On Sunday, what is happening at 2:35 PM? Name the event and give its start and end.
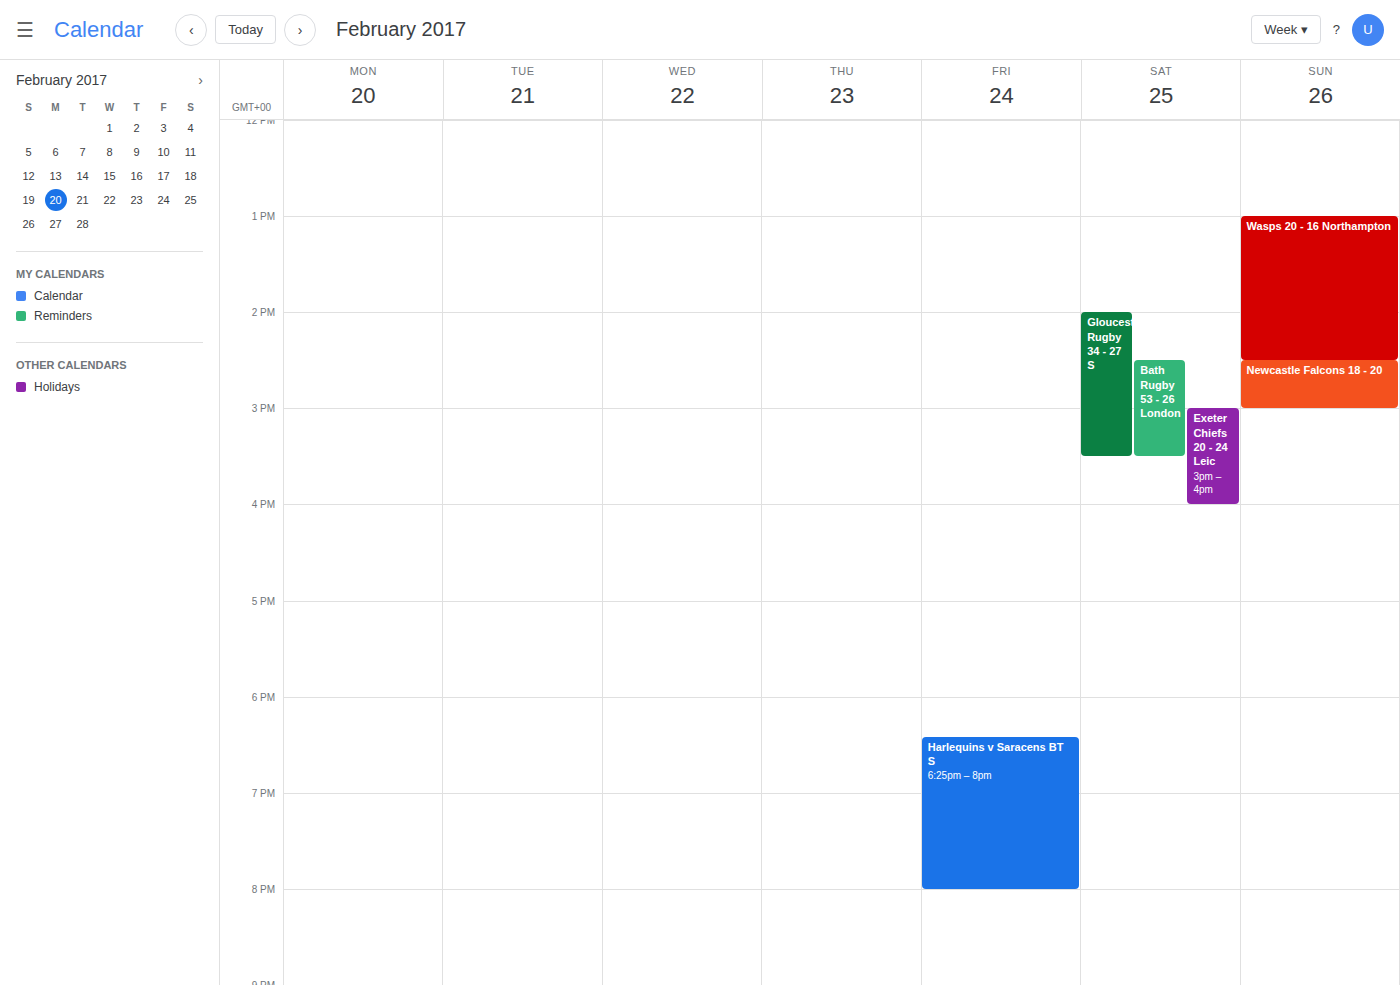
"Newcastle Falcons 18 - 20", 2:30 PM to 3:00 PM